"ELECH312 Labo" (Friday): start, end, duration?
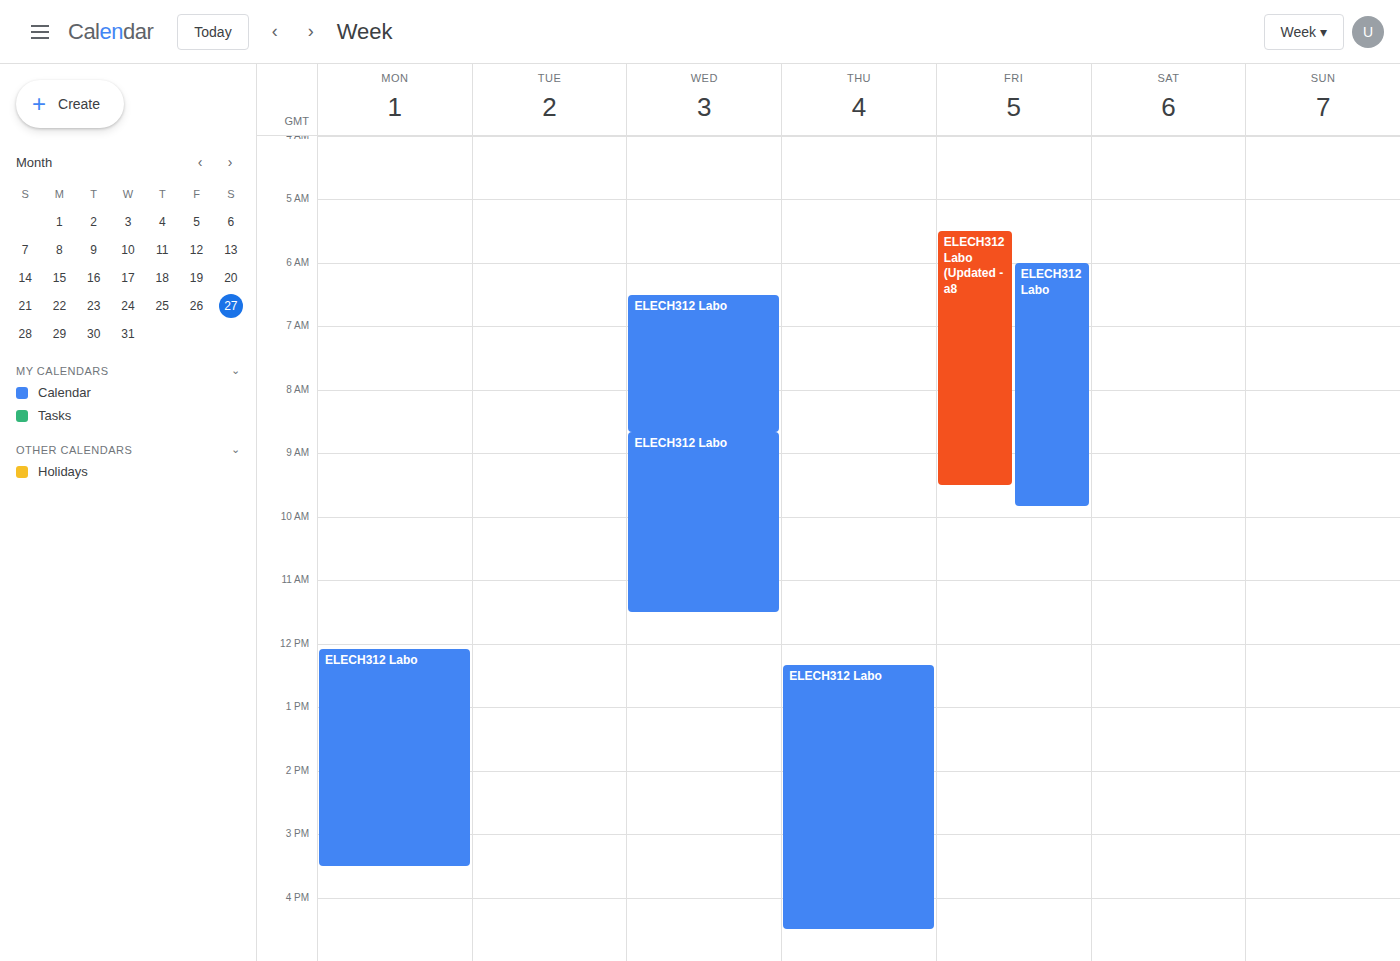
6:00 AM to 9:50 AM, 3 hours 50 minutes